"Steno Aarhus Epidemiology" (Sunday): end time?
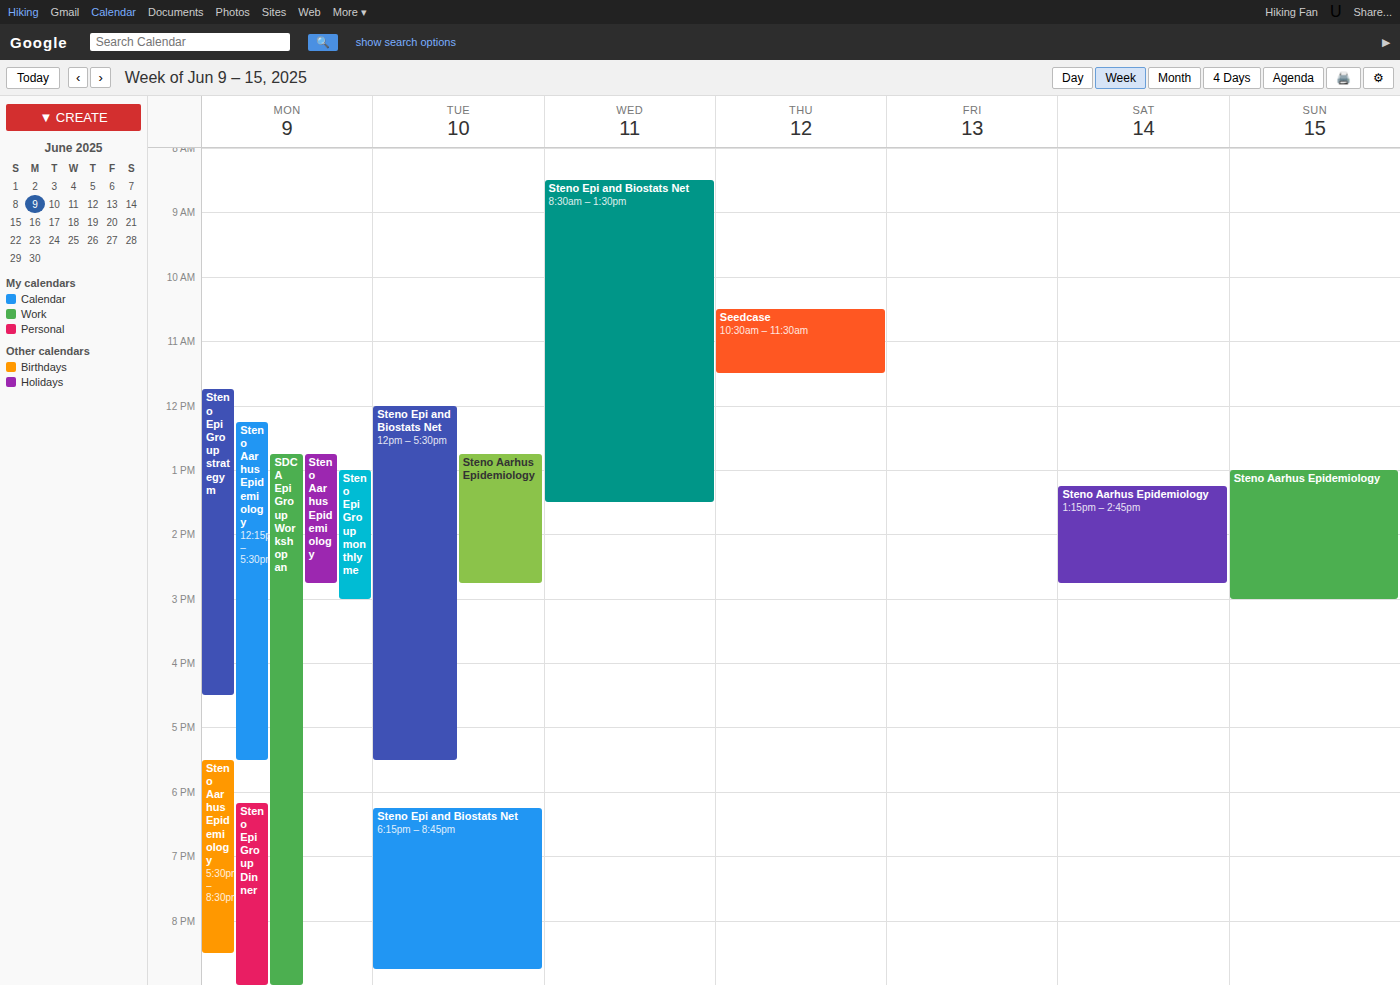
3:00 PM